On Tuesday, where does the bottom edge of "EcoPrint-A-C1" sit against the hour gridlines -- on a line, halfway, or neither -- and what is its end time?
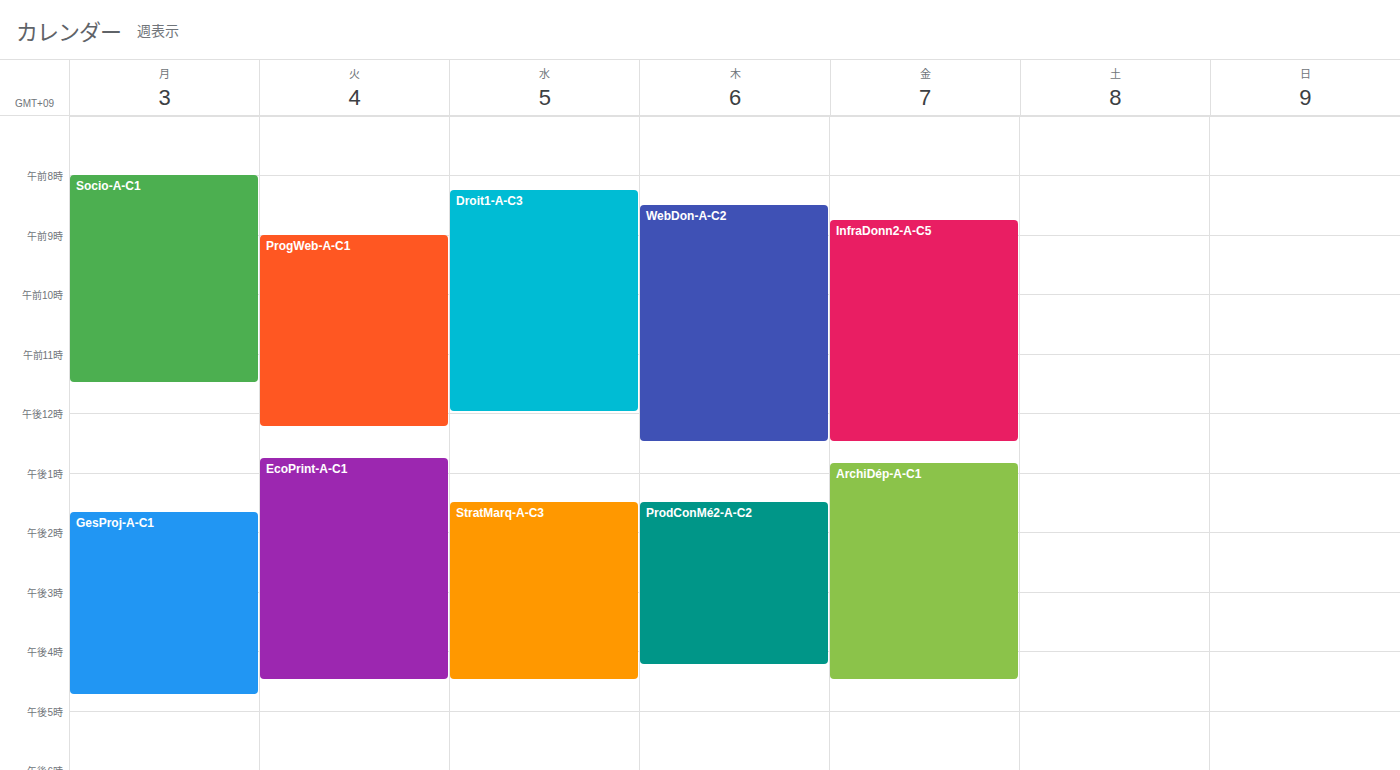
4:30 PM -- halfway between the 4 PM and 5 PM lines.